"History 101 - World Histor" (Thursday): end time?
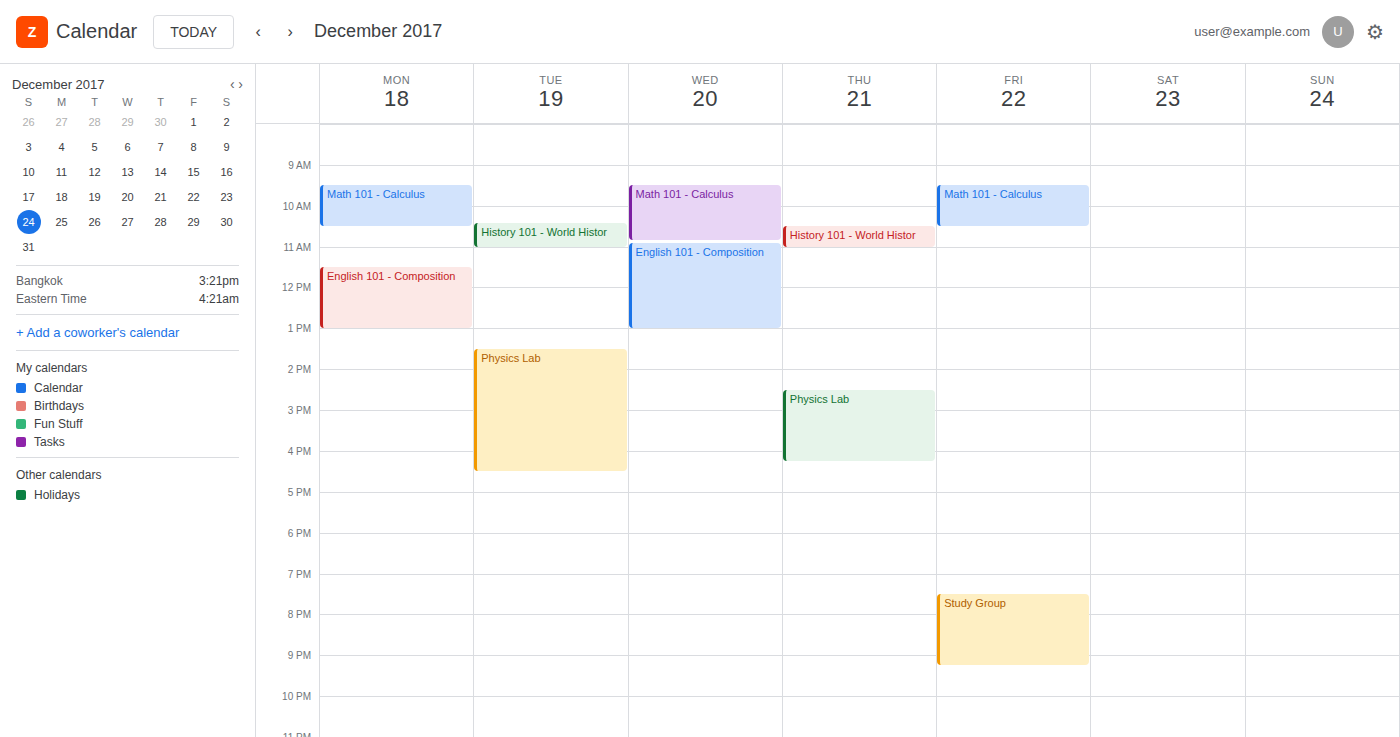
11:00 AM